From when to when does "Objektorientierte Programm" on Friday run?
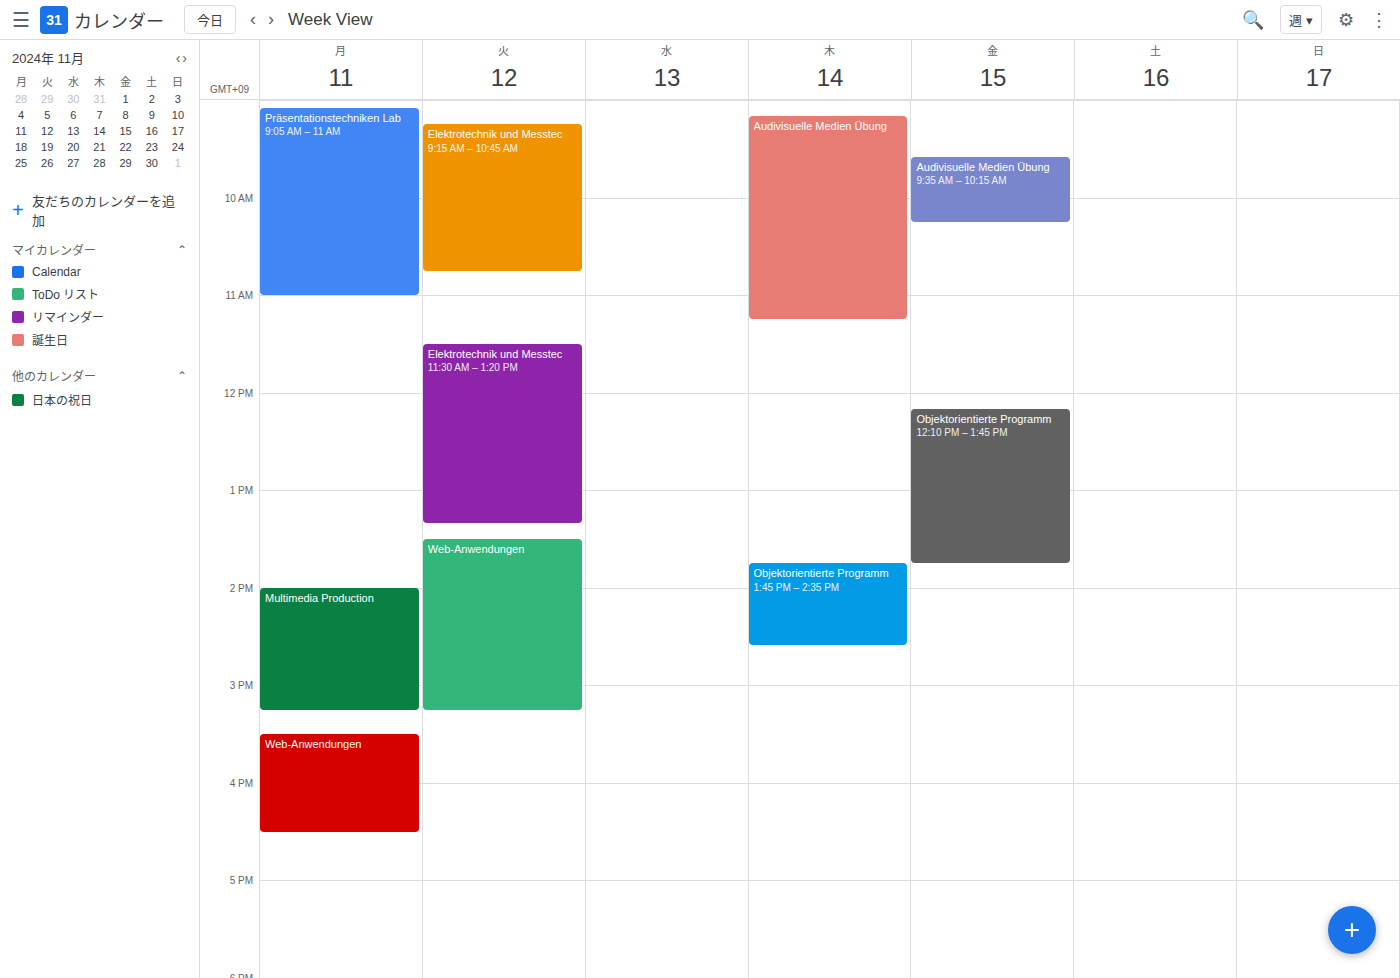
12:10 PM to 1:45 PM